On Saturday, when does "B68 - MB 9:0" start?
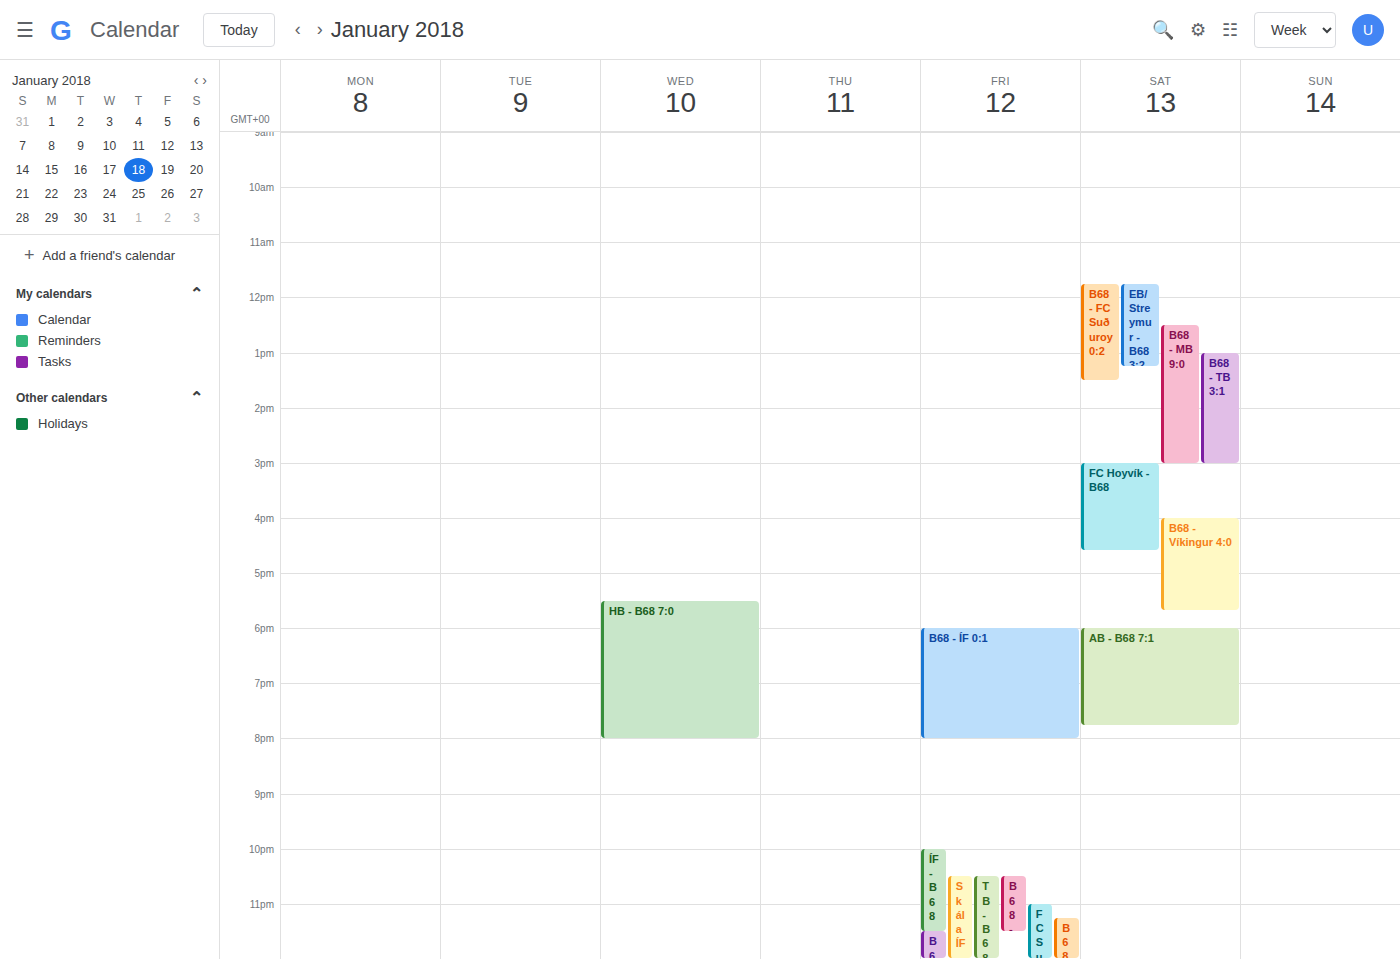
12:30